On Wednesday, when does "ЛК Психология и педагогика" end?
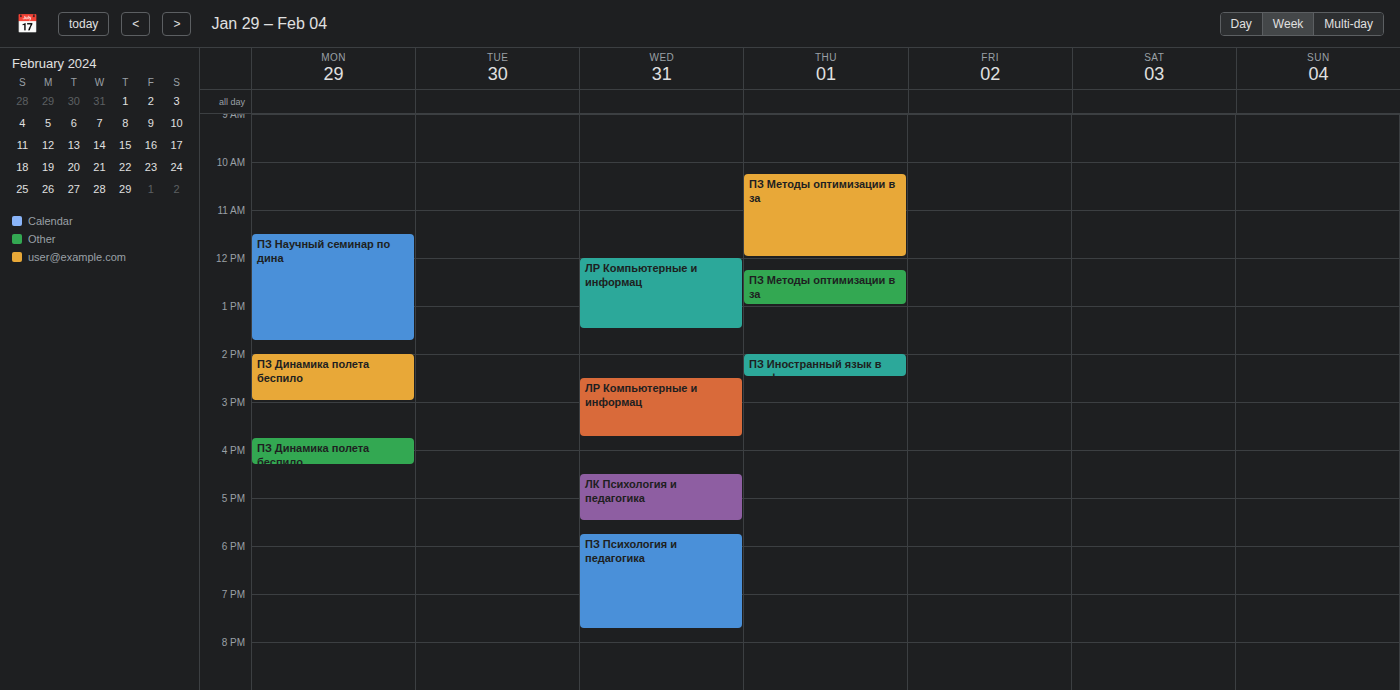
5:30 PM